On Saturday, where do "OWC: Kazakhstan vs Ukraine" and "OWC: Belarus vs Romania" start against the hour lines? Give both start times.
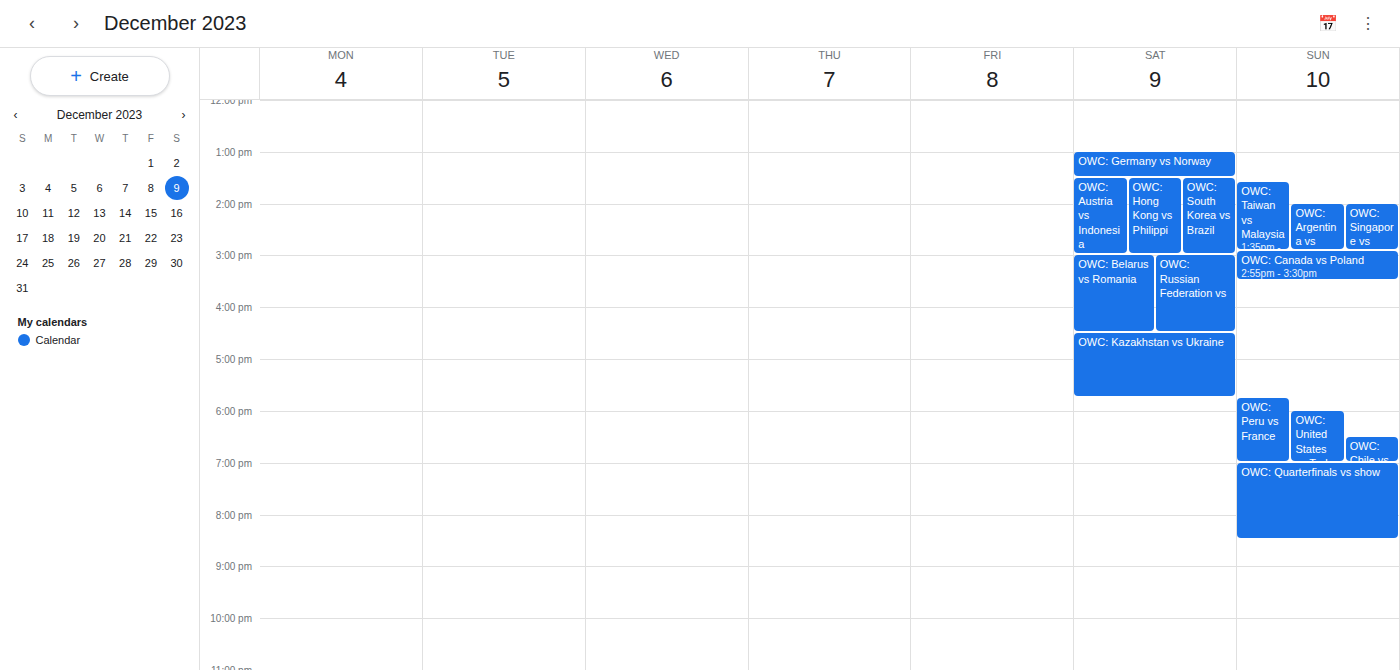
"OWC: Kazakhstan vs Ukraine": 4:30 PM, halfway between the 4 PM and 5 PM lines. "OWC: Belarus vs Romania": 3:00 PM, exactly on the 3 PM line.